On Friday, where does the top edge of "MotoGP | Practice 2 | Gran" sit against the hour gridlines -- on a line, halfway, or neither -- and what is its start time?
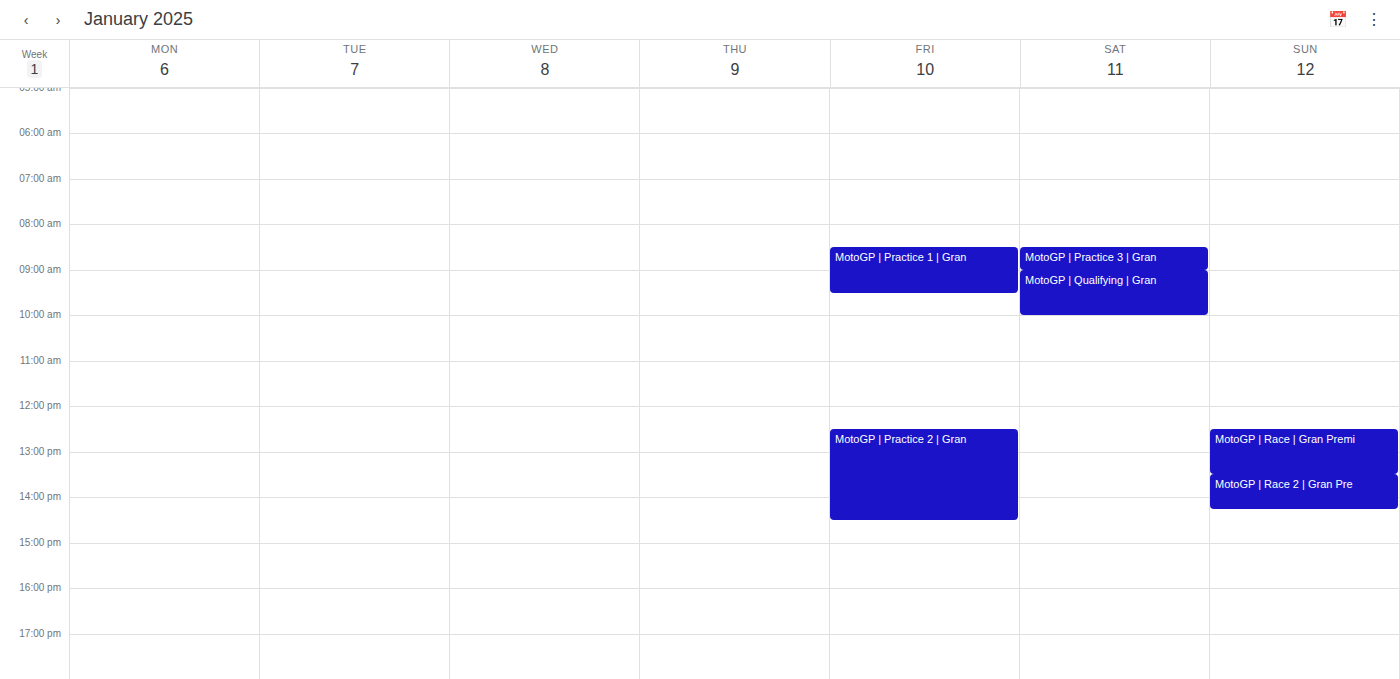
12:30 PM -- halfway between the 12 PM and 1 PM lines.